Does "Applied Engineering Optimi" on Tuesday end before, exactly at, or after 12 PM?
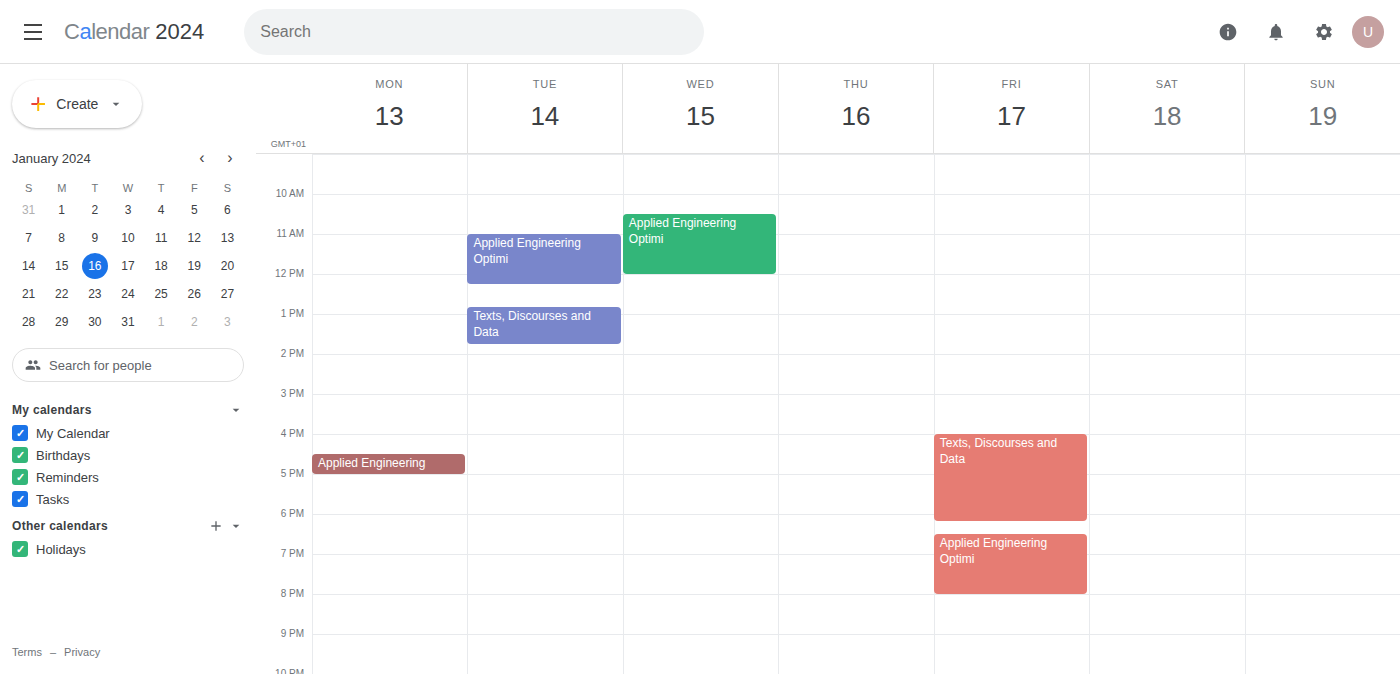
12:15 PM -- after 12 PM, 15 minutes below the 12 PM line.